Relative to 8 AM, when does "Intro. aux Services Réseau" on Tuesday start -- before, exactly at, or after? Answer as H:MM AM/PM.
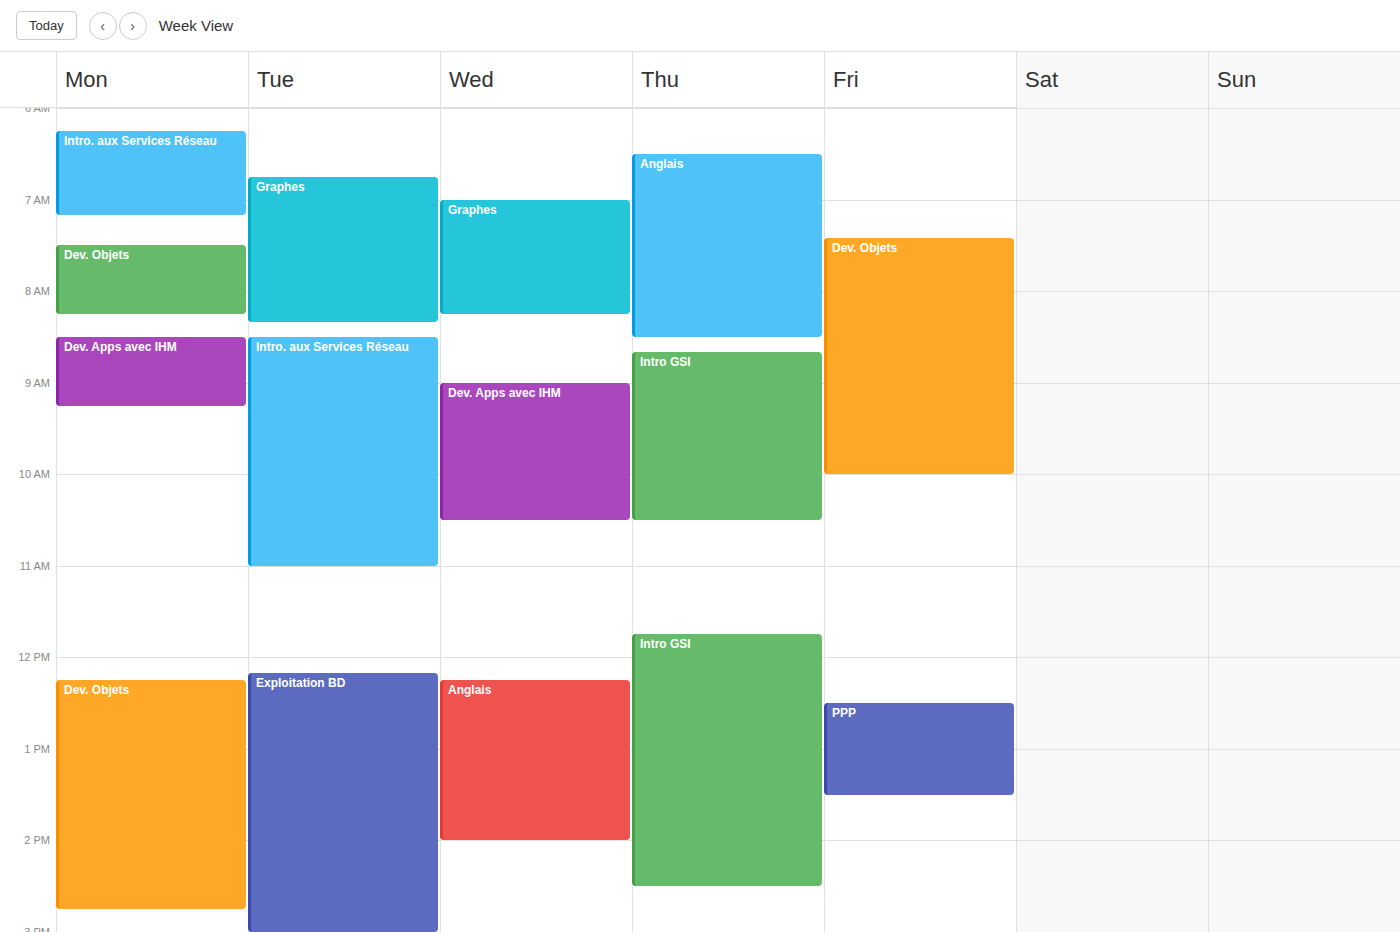
8:30 AM -- after 8 AM, 30 minutes below the 8 AM line.